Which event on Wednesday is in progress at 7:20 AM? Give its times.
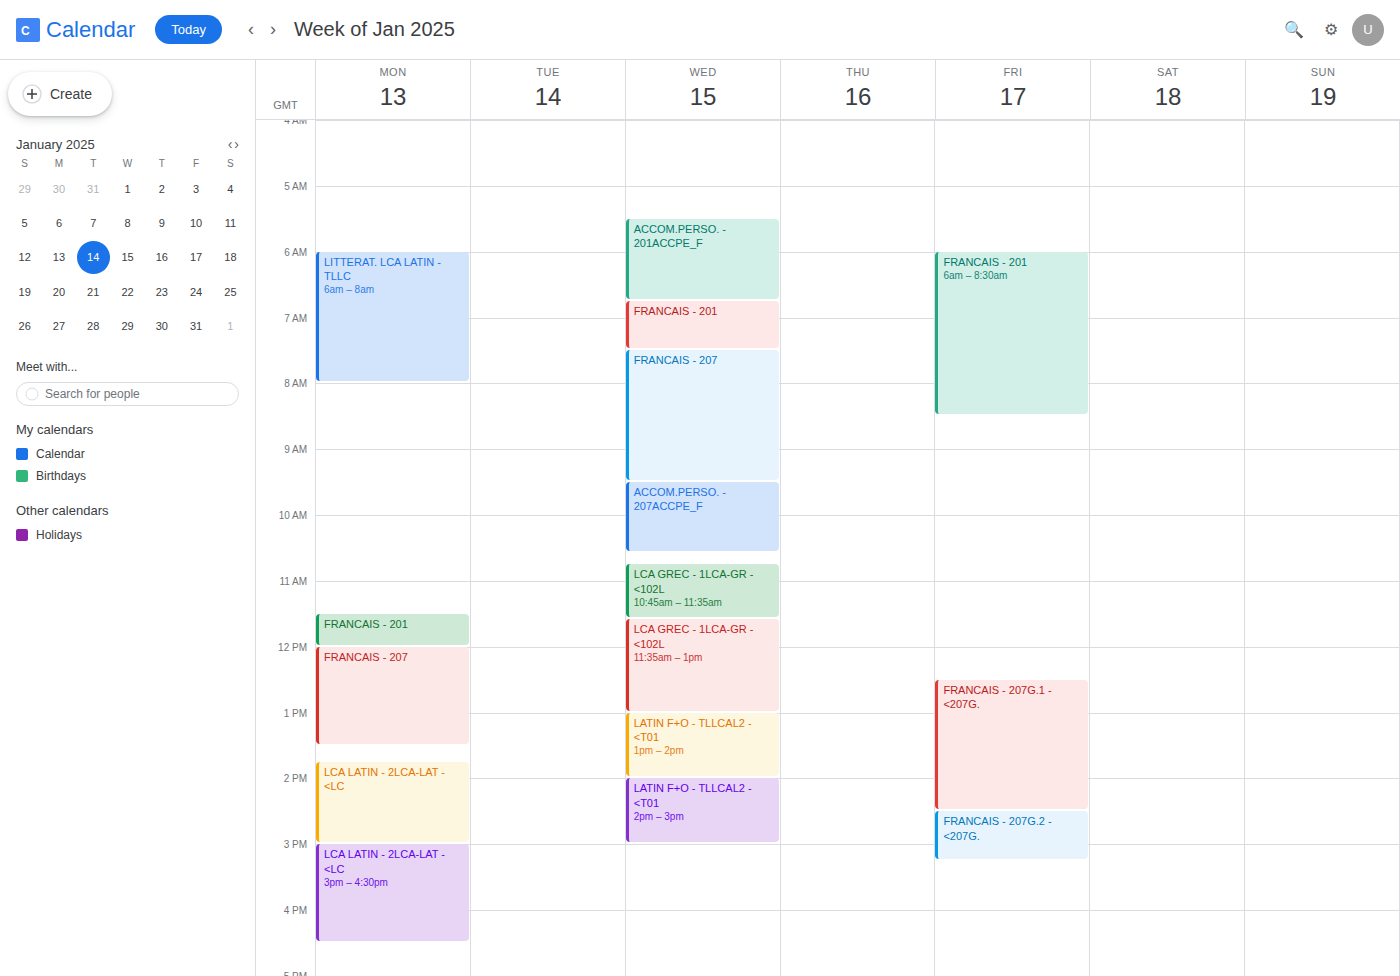
"FRANCAIS - 201", 6:45 AM to 7:30 AM